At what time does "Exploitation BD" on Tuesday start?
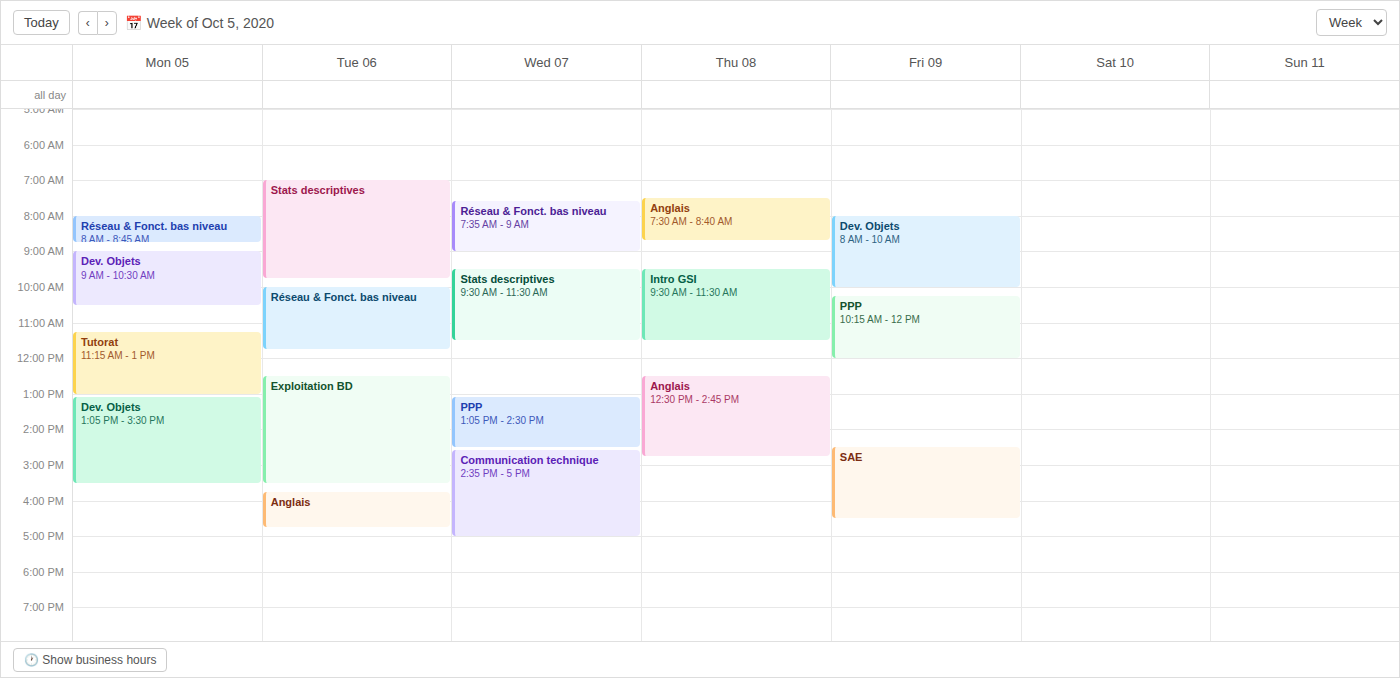
12:30 PM